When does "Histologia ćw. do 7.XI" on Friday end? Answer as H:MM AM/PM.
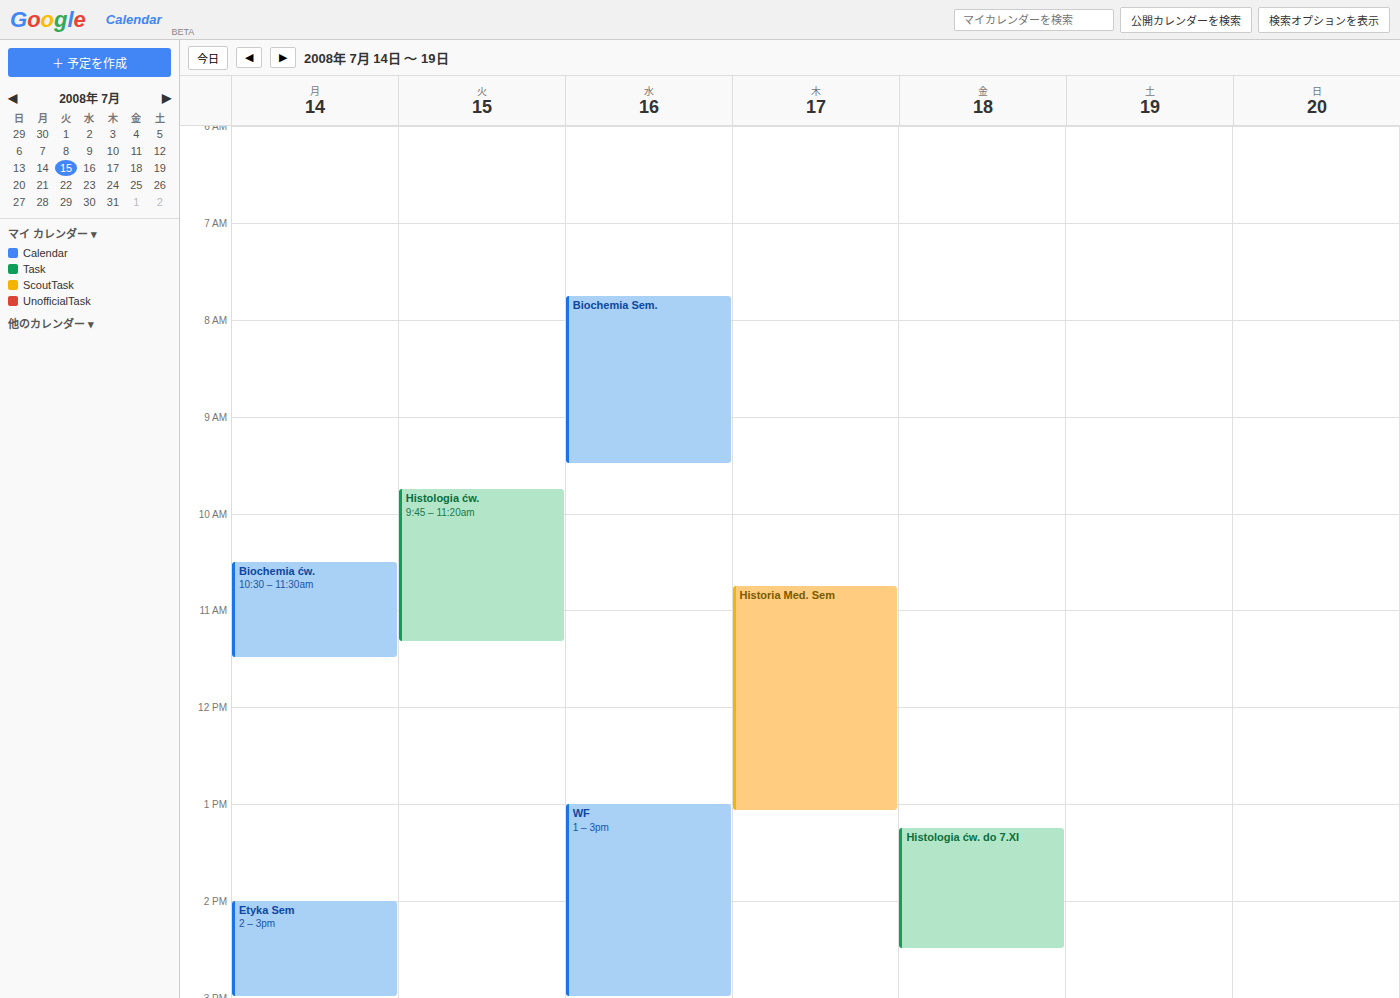
2:30 PM